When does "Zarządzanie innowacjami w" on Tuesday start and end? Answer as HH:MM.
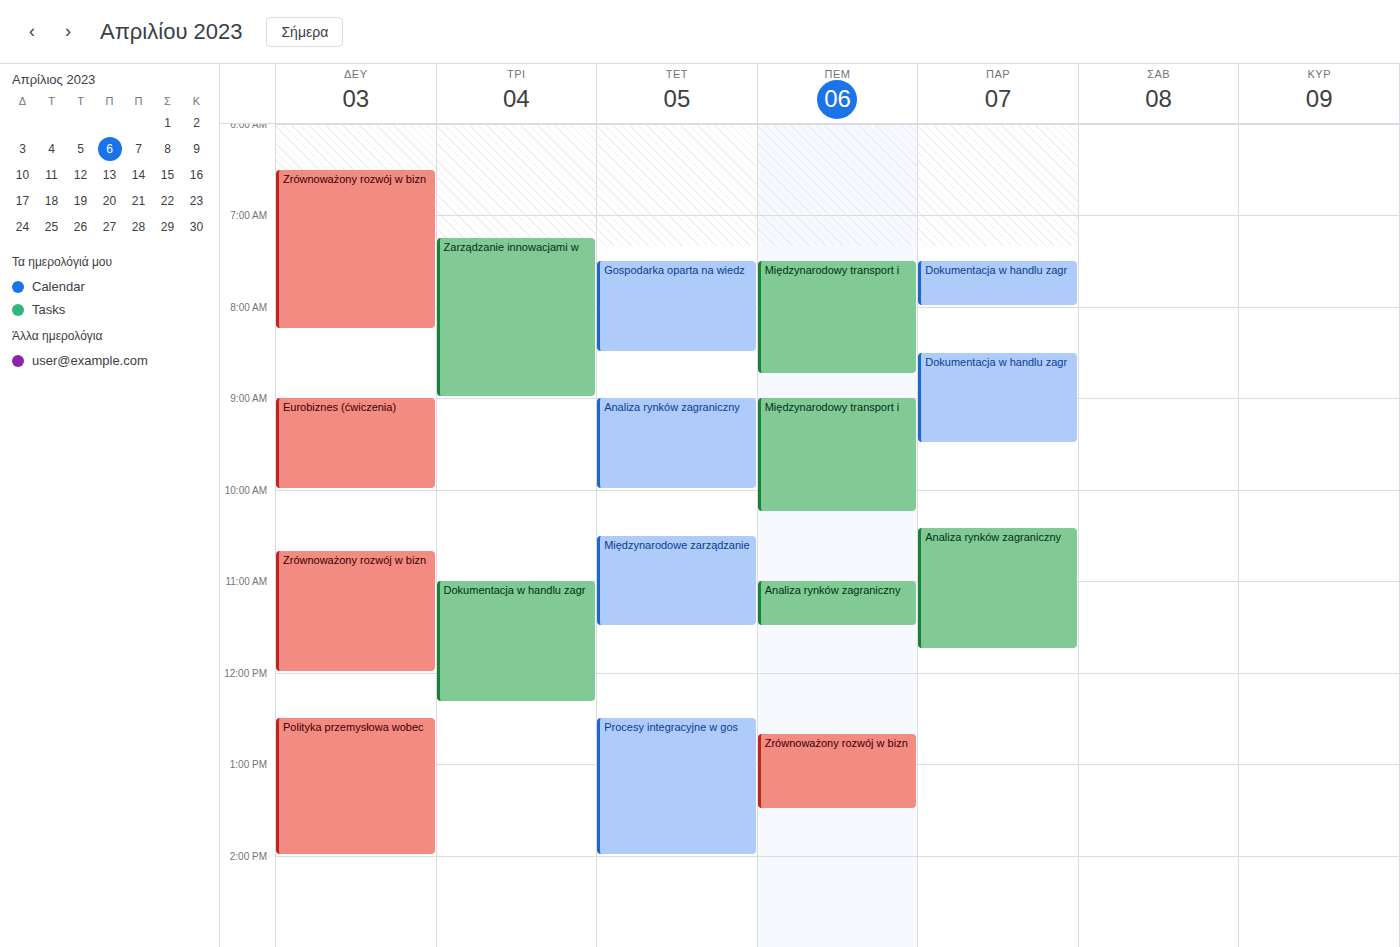
07:15 to 09:00